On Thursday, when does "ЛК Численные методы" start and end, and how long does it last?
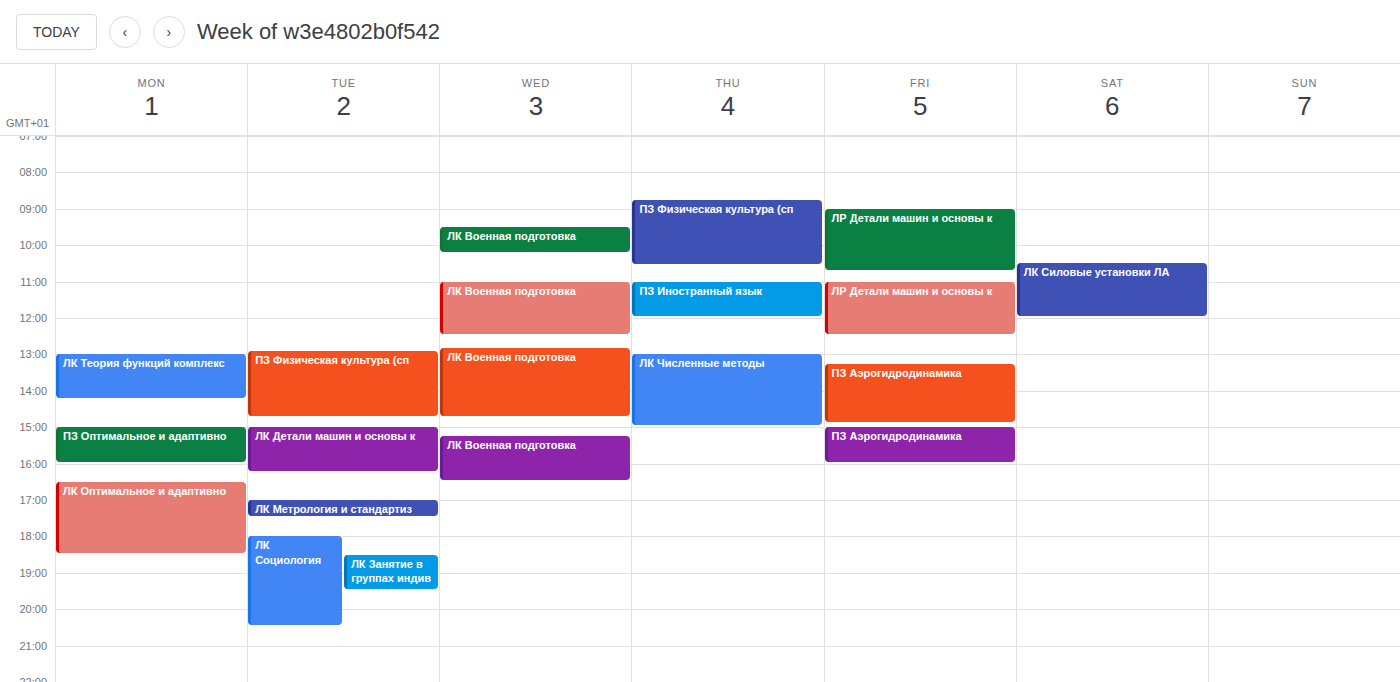
13:00 to 15:00, 2 hours